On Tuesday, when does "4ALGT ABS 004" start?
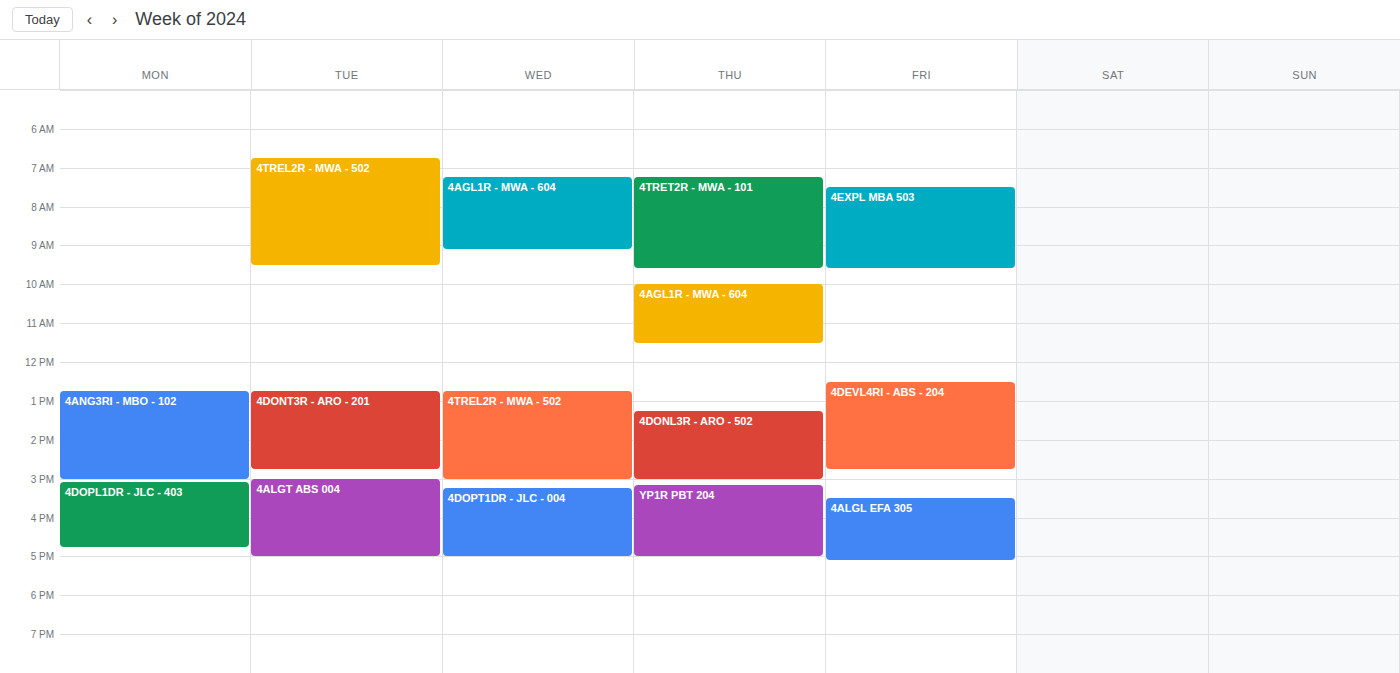
15:00